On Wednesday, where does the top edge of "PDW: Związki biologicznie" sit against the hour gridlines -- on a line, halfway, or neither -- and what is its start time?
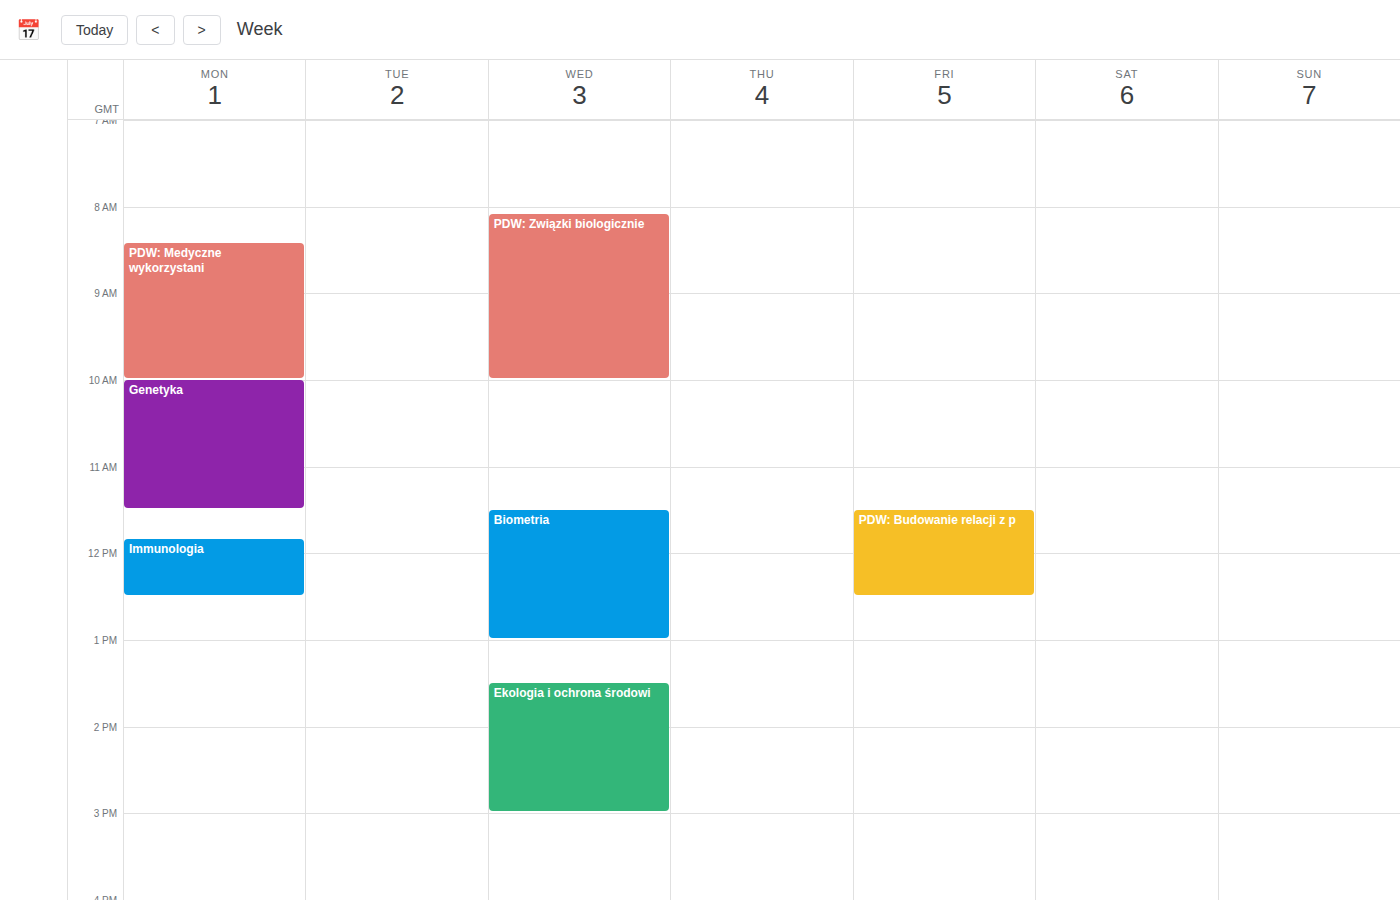
8:05 AM -- neither: 5 minutes below the 8 AM line and 55 minutes above the 9 AM line.